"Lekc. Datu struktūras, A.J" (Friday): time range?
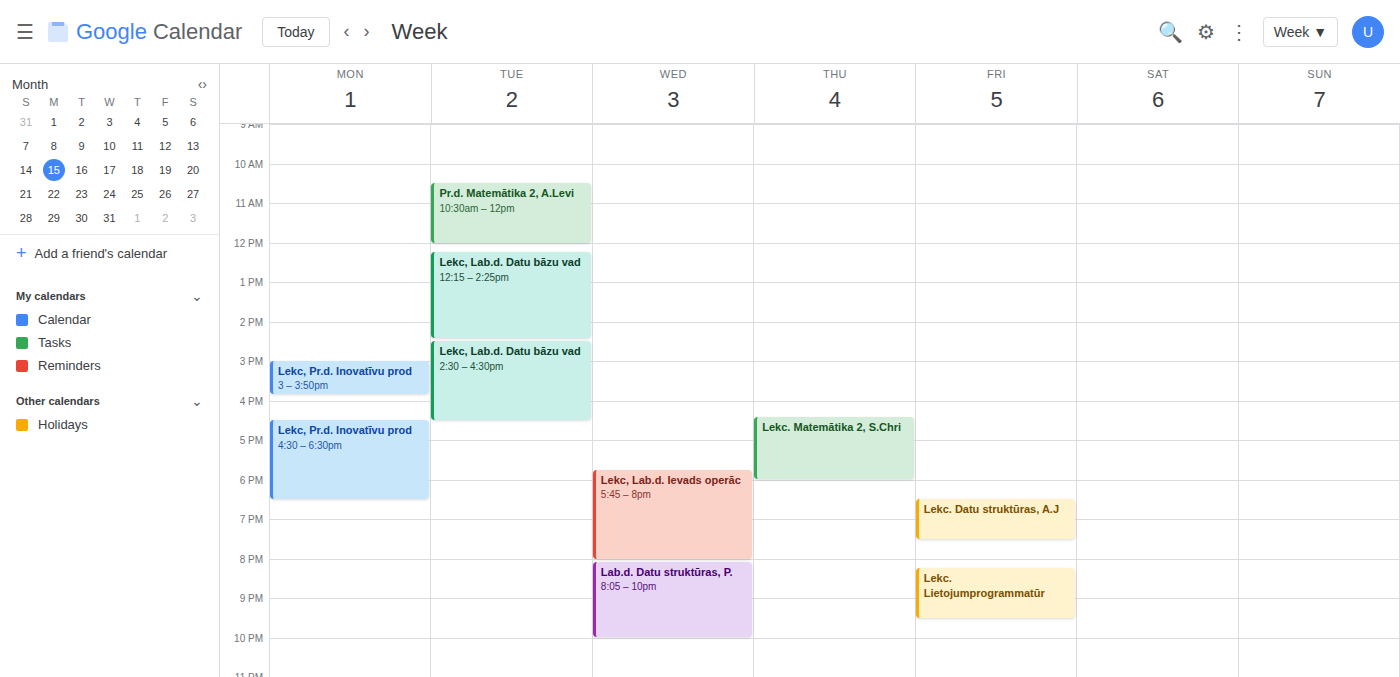
6:30 PM to 7:30 PM